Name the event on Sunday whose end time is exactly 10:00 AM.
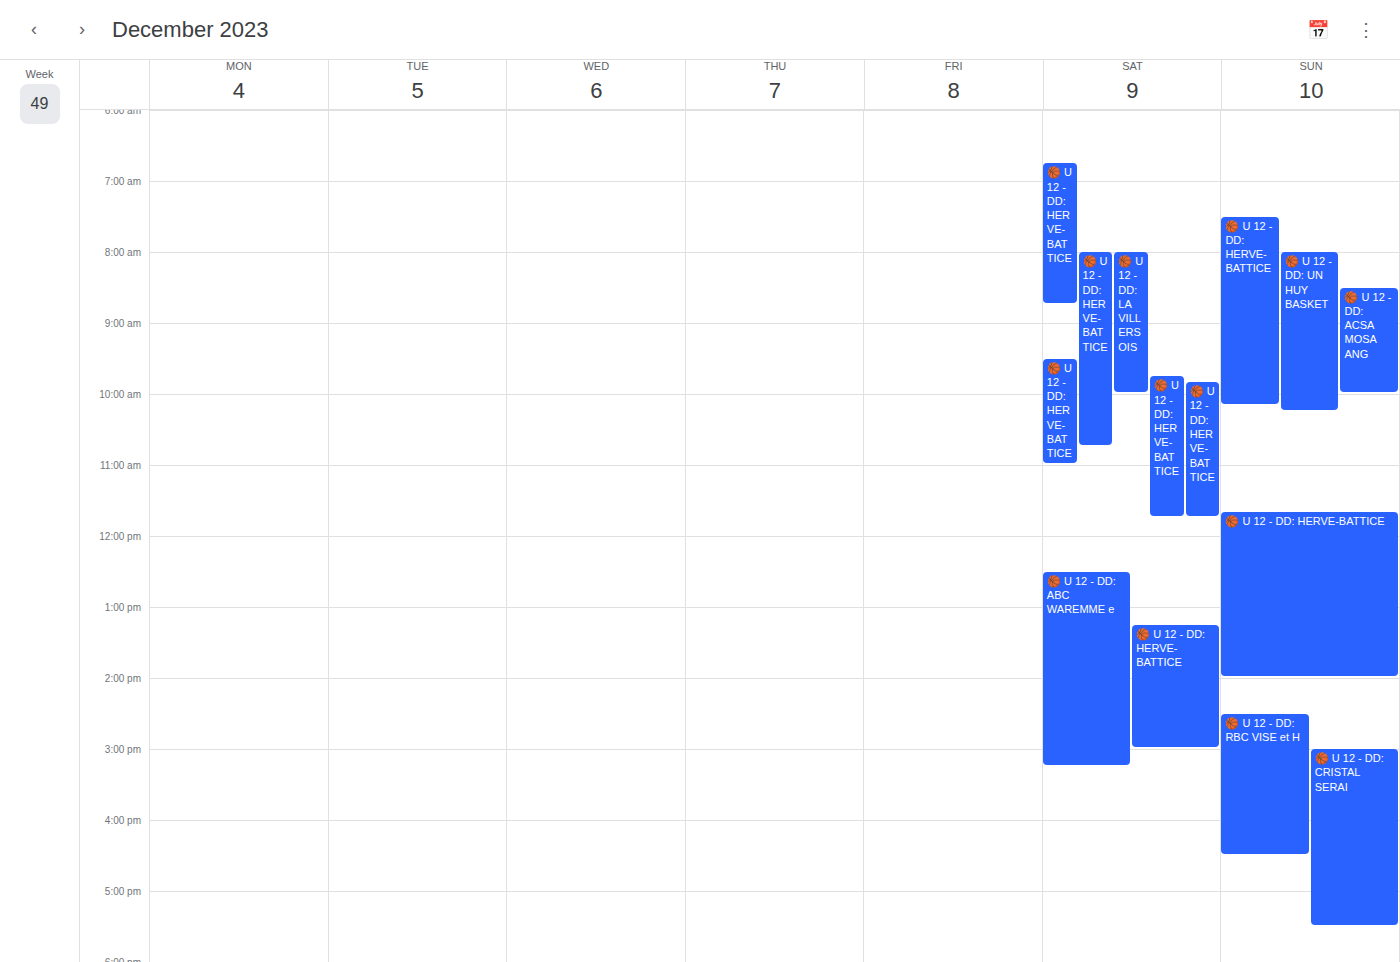
"🏀 U 12 - DD: ACSA MOSA ANG"